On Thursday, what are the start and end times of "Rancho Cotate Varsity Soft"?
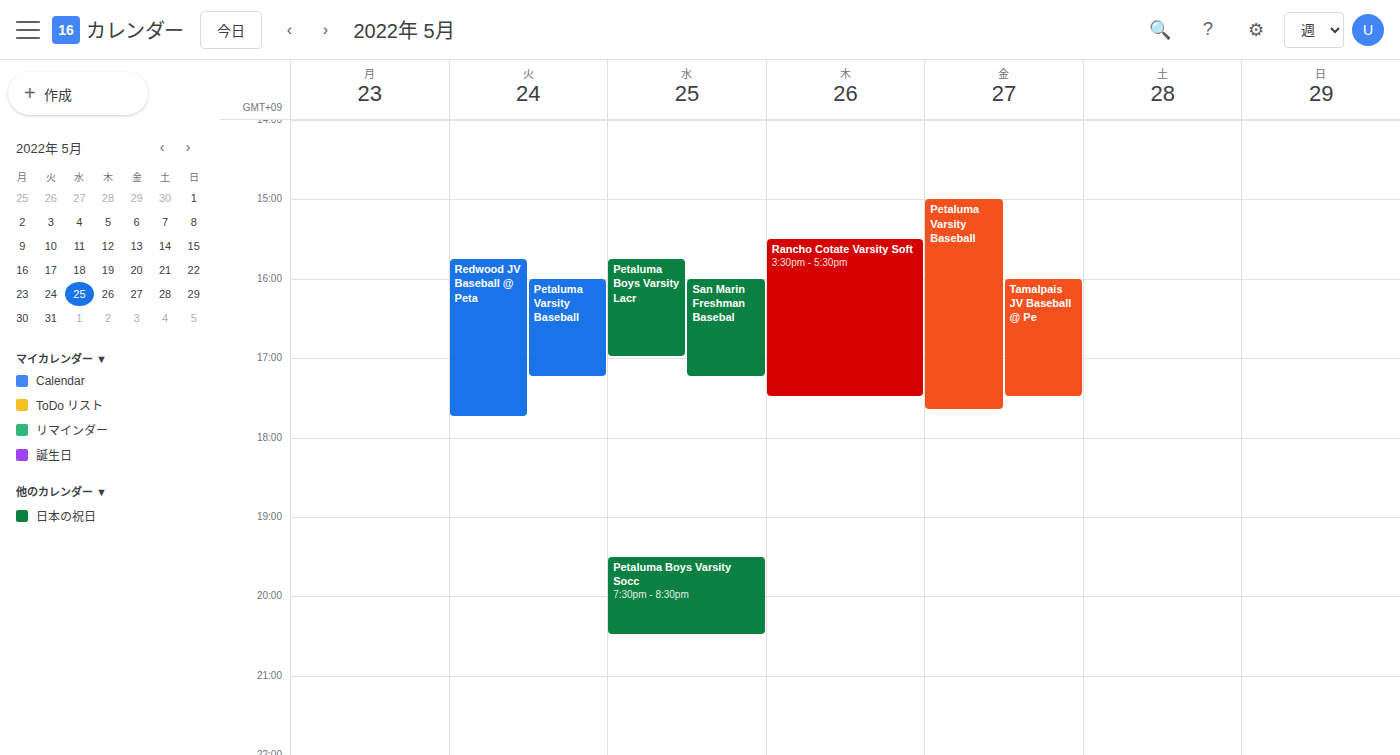
3:30 PM to 5:30 PM